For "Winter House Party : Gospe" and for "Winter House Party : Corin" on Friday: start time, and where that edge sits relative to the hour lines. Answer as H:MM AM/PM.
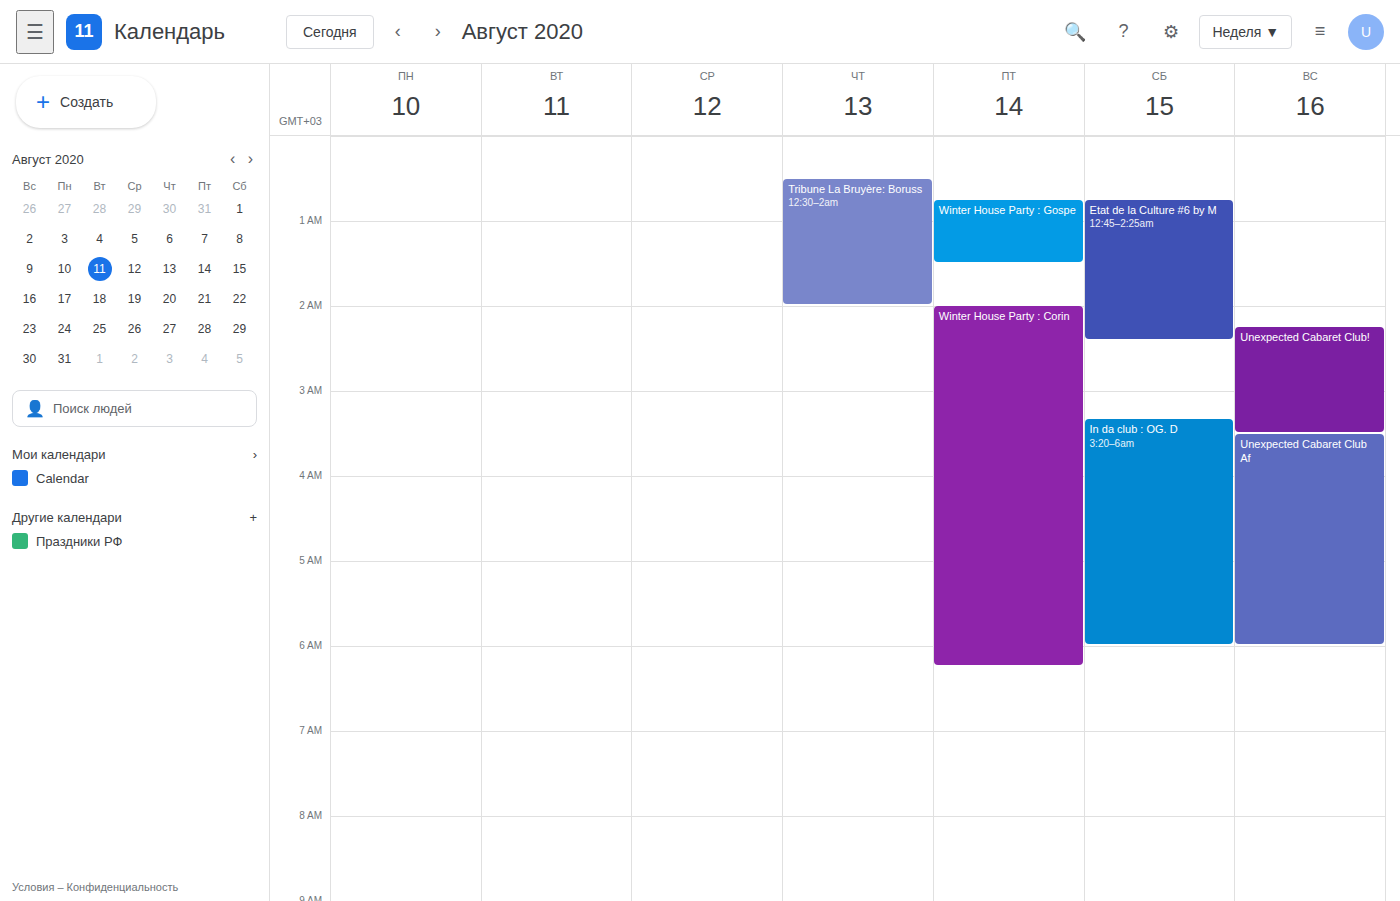
"Winter House Party : Gospe": 12:45 AM, neither: three quarters of the way from the 12 AM line to the 1 AM line. "Winter House Party : Corin": 2:00 AM, exactly on the 2 AM line.